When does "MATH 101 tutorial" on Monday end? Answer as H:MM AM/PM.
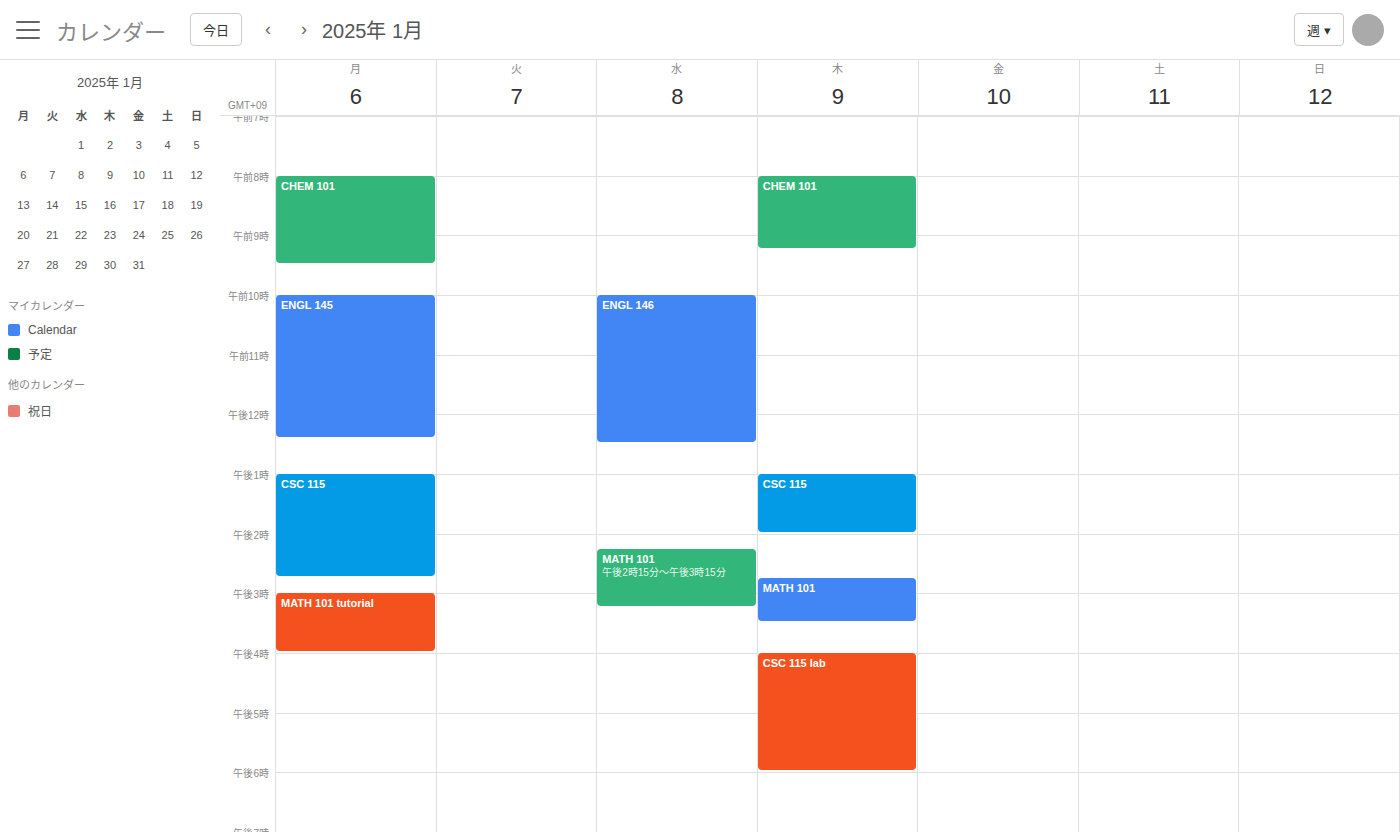
4:00 PM